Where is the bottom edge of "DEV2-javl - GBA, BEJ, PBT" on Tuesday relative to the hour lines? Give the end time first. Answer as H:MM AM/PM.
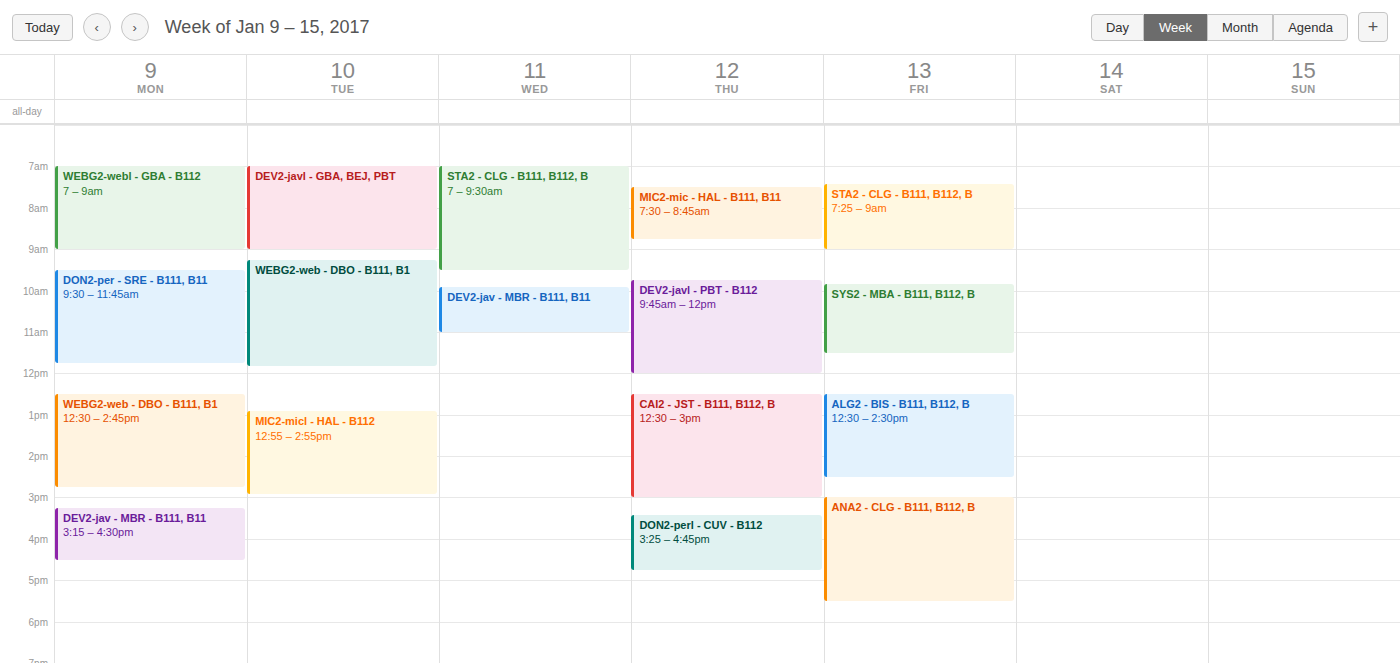
9:00 AM -- exactly on the 9 AM line.